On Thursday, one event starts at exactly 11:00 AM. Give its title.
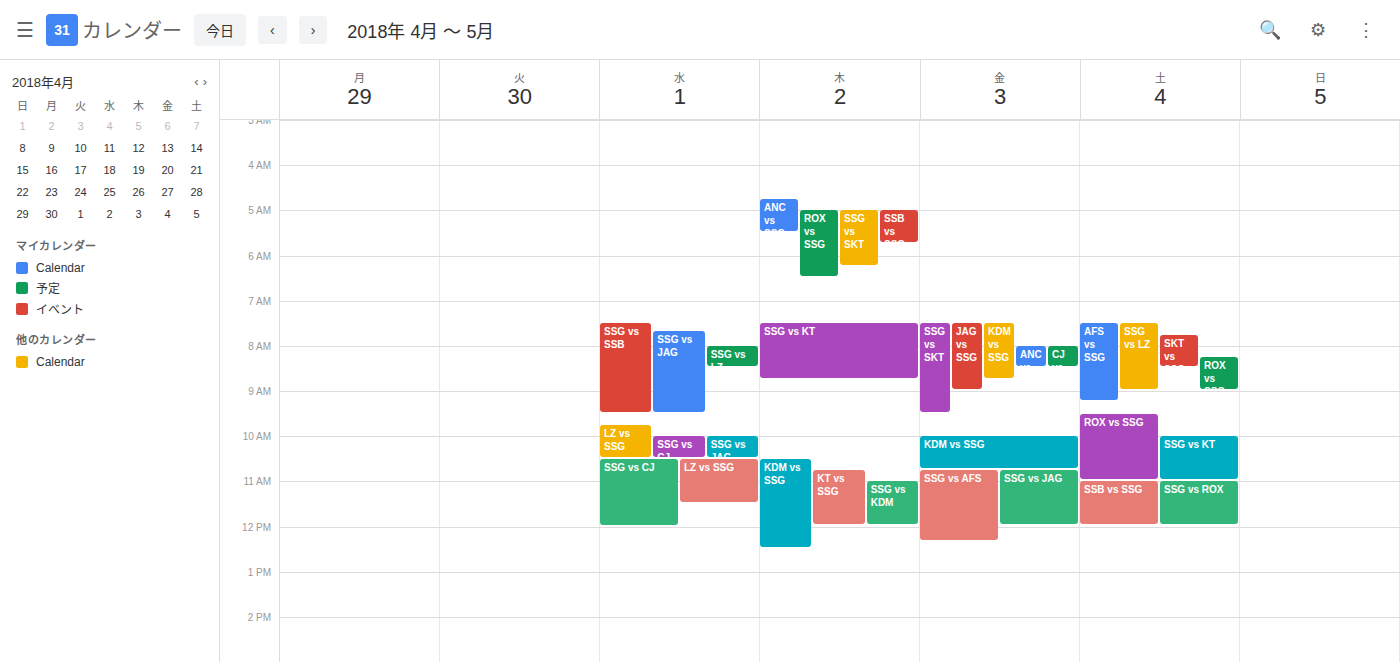
"SSG vs KDM"